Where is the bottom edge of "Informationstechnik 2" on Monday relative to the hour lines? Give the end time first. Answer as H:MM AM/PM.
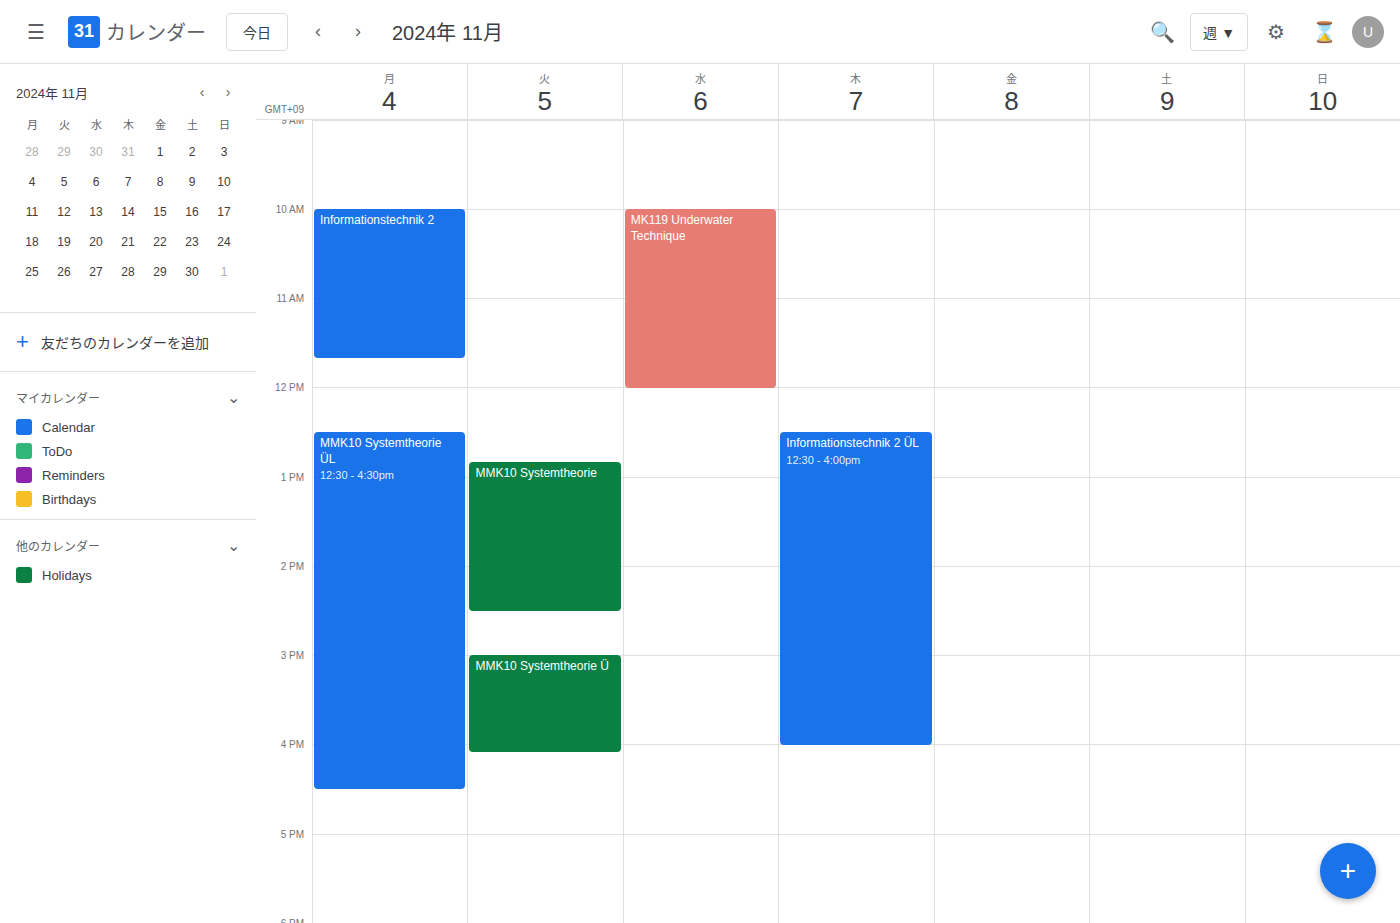
11:40 AM -- neither: 40 minutes below the 11 AM line and 20 minutes above the 12 PM line.